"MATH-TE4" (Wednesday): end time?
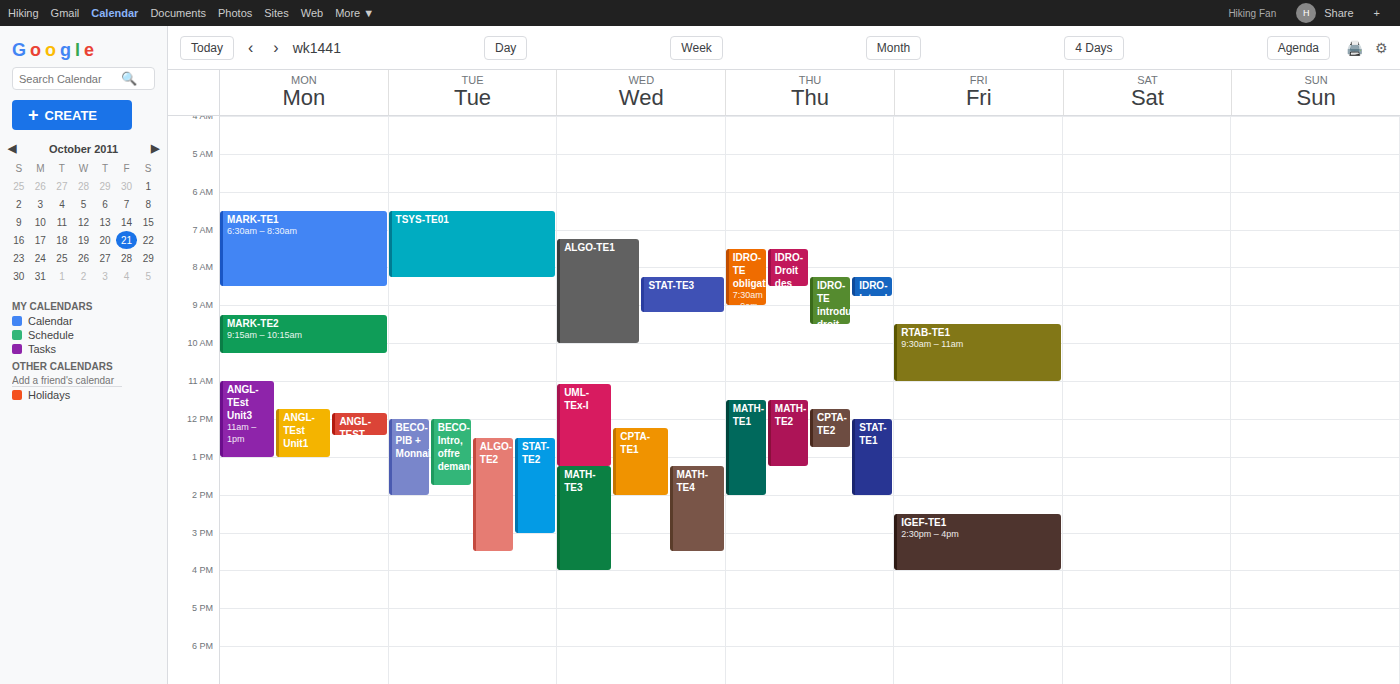
3:30 PM